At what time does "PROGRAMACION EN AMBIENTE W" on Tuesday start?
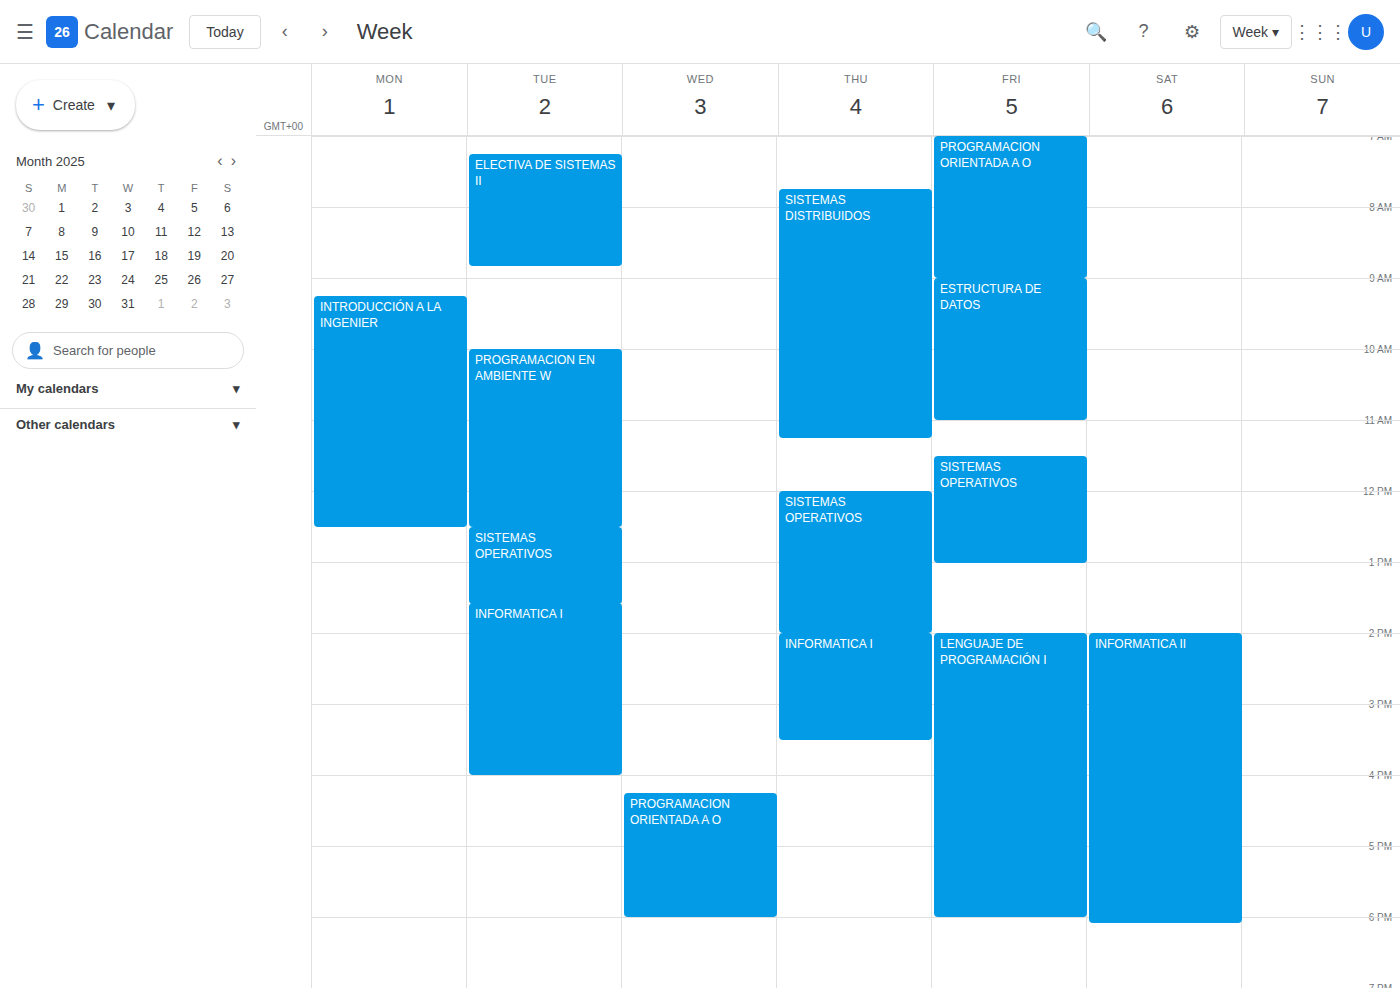
10:00 AM